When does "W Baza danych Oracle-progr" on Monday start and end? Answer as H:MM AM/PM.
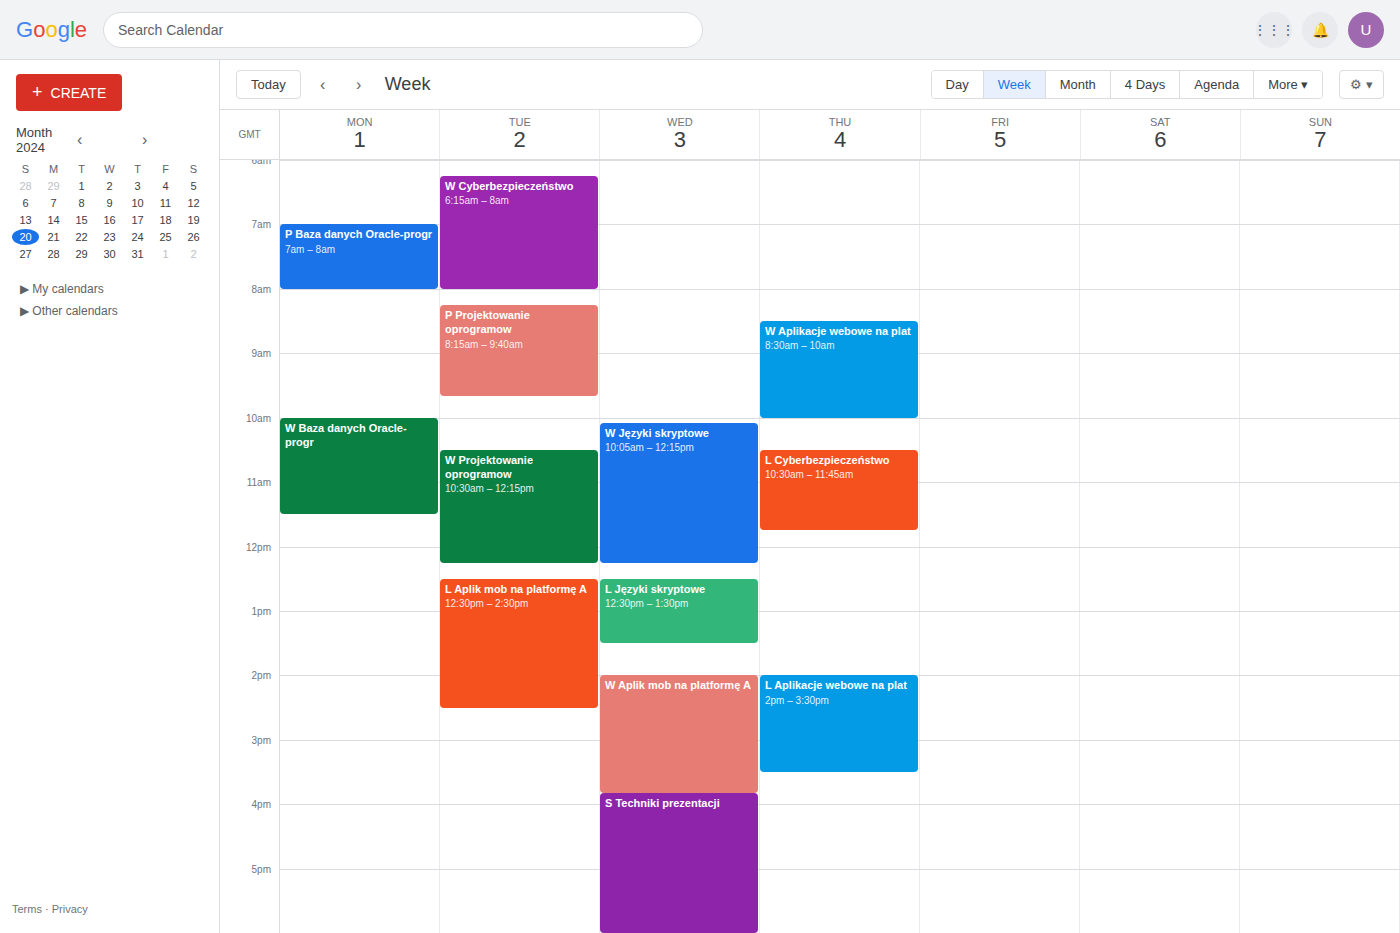
10:00 AM to 11:30 AM